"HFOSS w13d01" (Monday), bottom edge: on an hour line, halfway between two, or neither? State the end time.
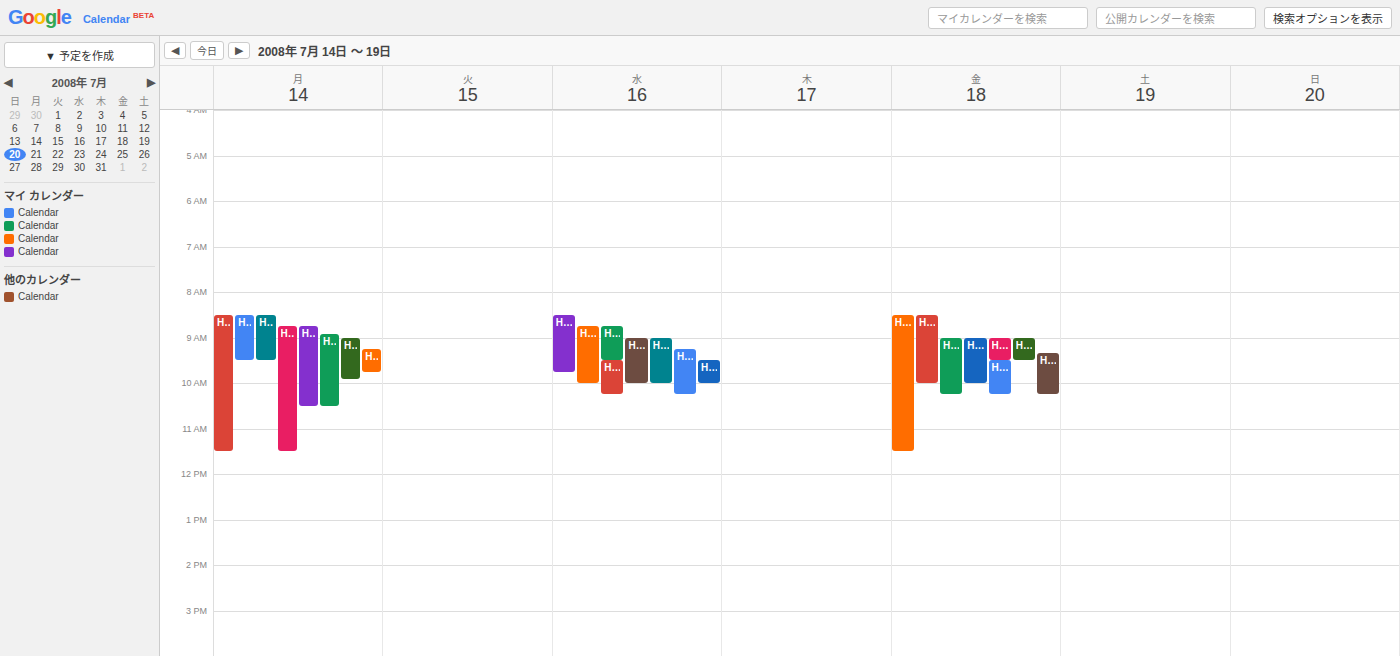
11:30 AM -- halfway between the 11 AM and 12 PM lines.